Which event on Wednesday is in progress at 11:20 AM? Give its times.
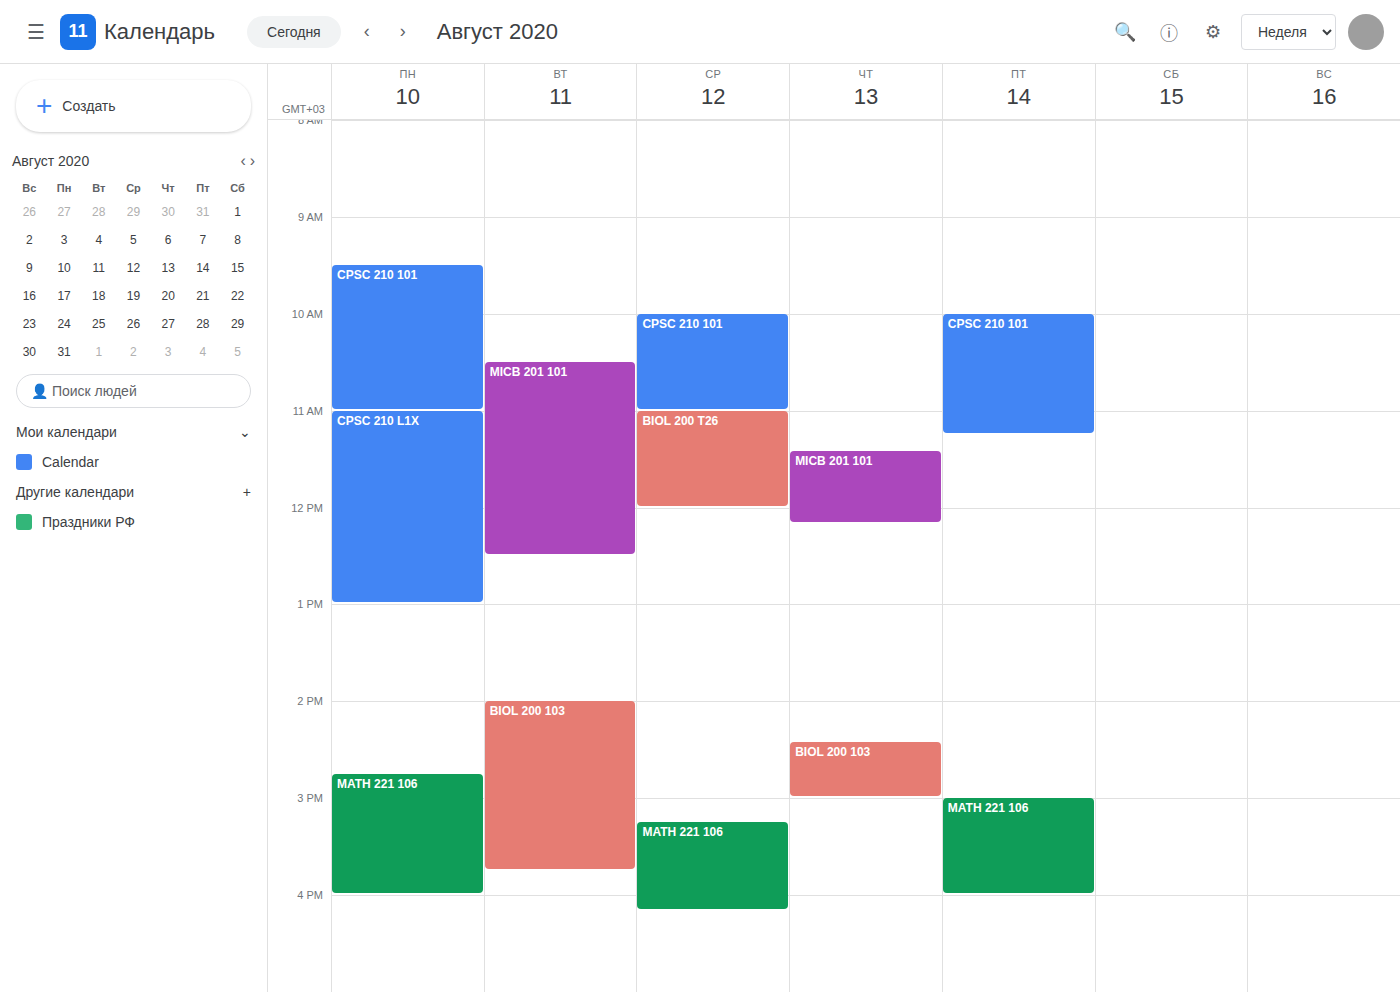
"BIOL 200 T26", 11:00 AM to 12:00 PM